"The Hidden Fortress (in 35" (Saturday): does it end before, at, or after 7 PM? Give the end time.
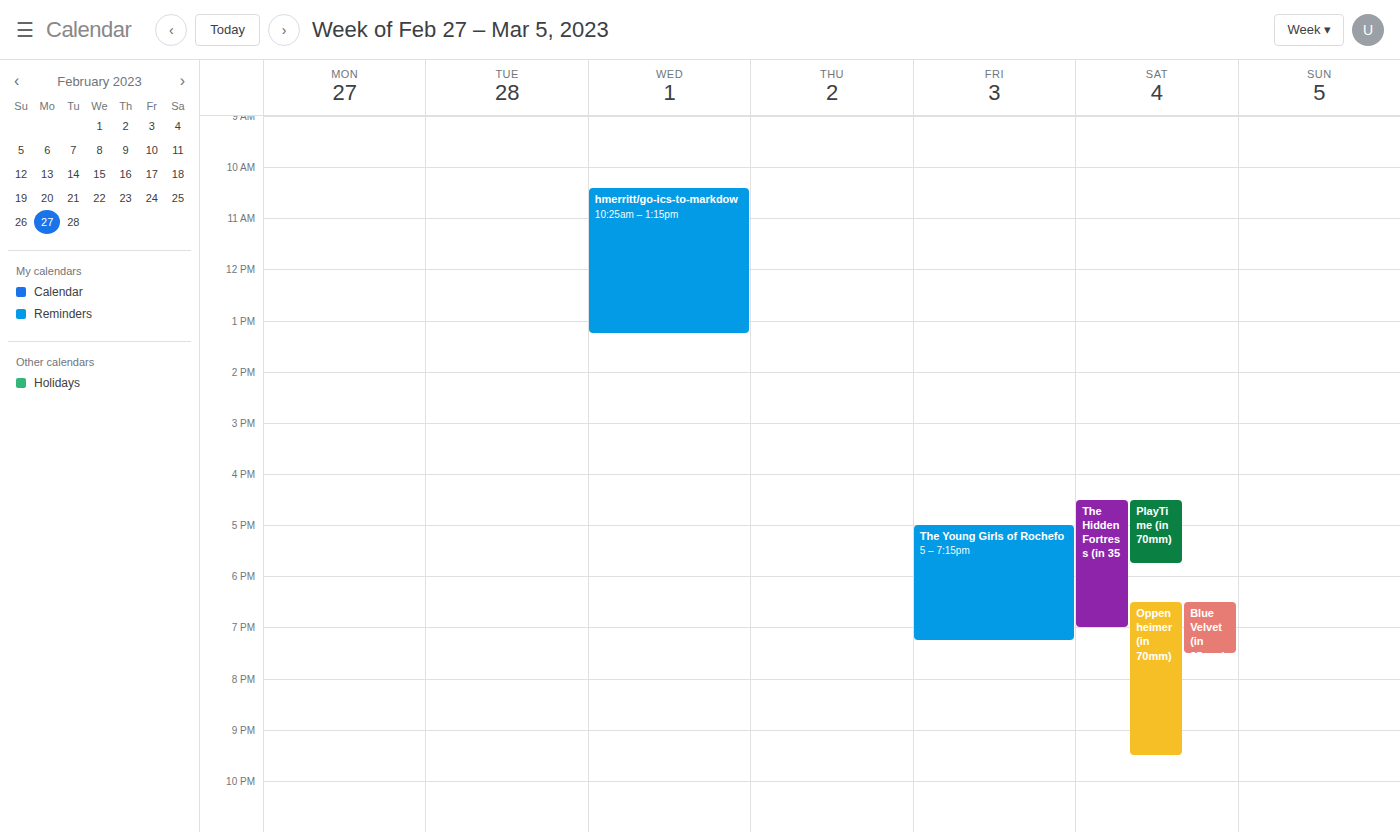
7:00 PM -- exactly at 7 PM, on the 7 PM line.